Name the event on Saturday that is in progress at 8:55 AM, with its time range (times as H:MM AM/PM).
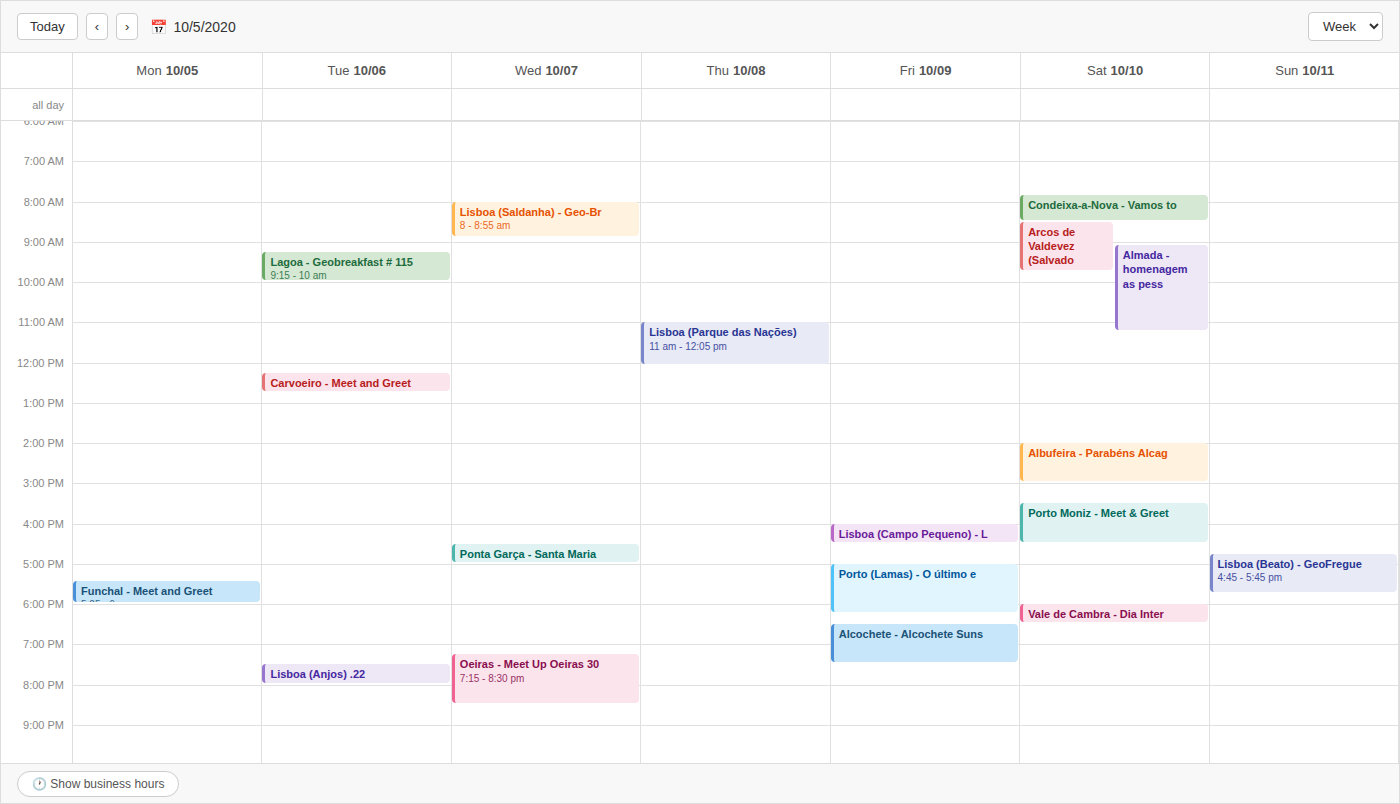
"Arcos de Valdevez (Salvado", 8:30 AM to 9:45 AM